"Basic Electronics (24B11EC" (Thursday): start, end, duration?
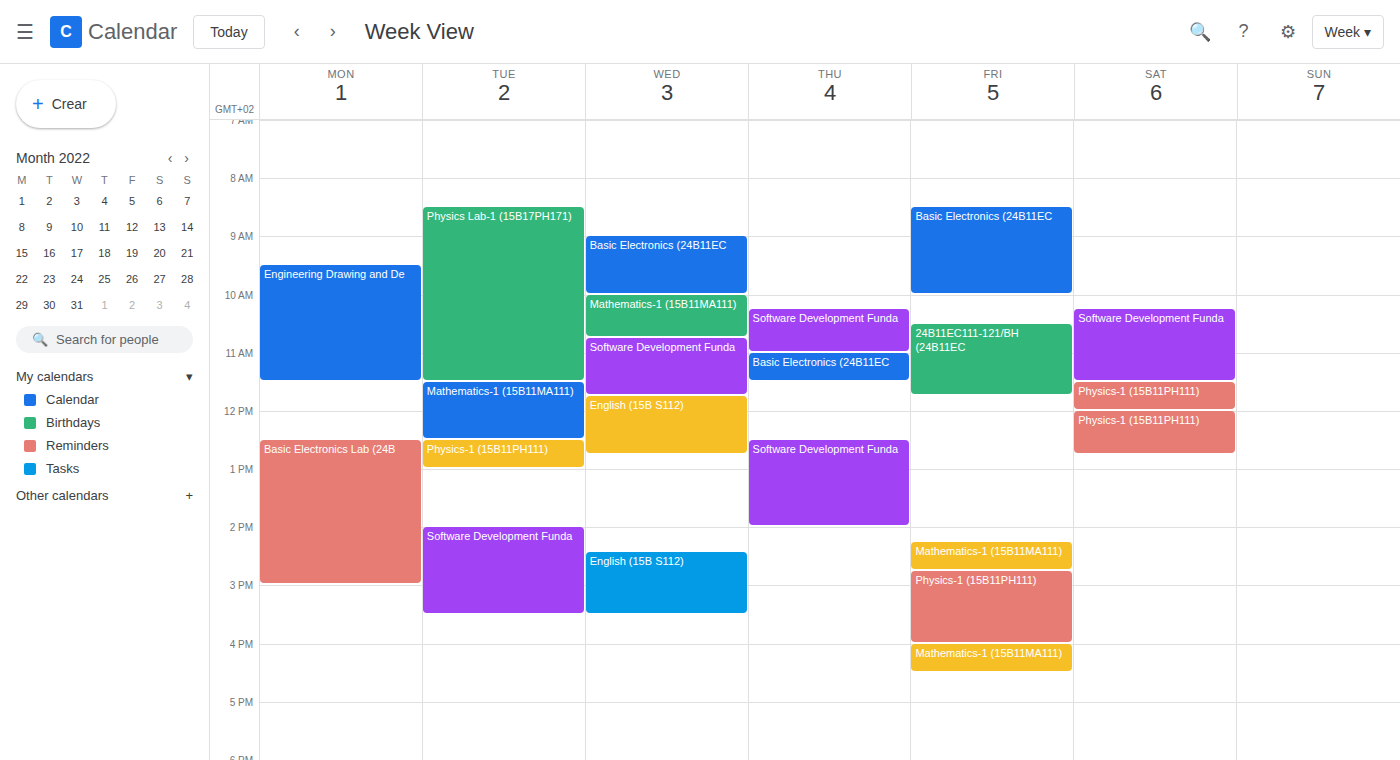
11:00 to 11:30, 30 minutes